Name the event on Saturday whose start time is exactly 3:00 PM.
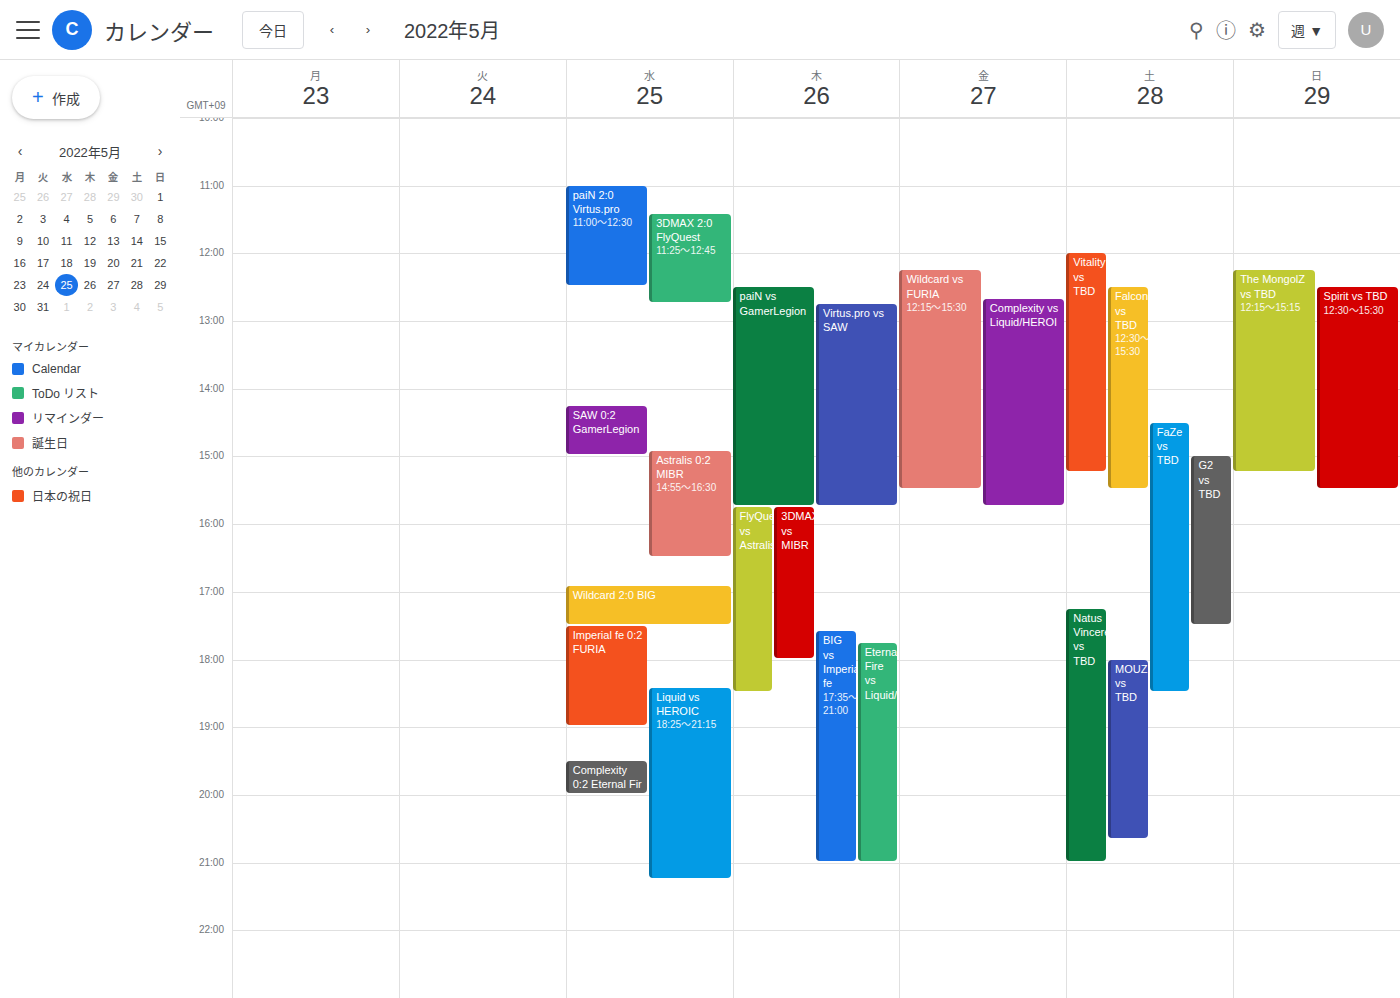
"G2 vs TBD"